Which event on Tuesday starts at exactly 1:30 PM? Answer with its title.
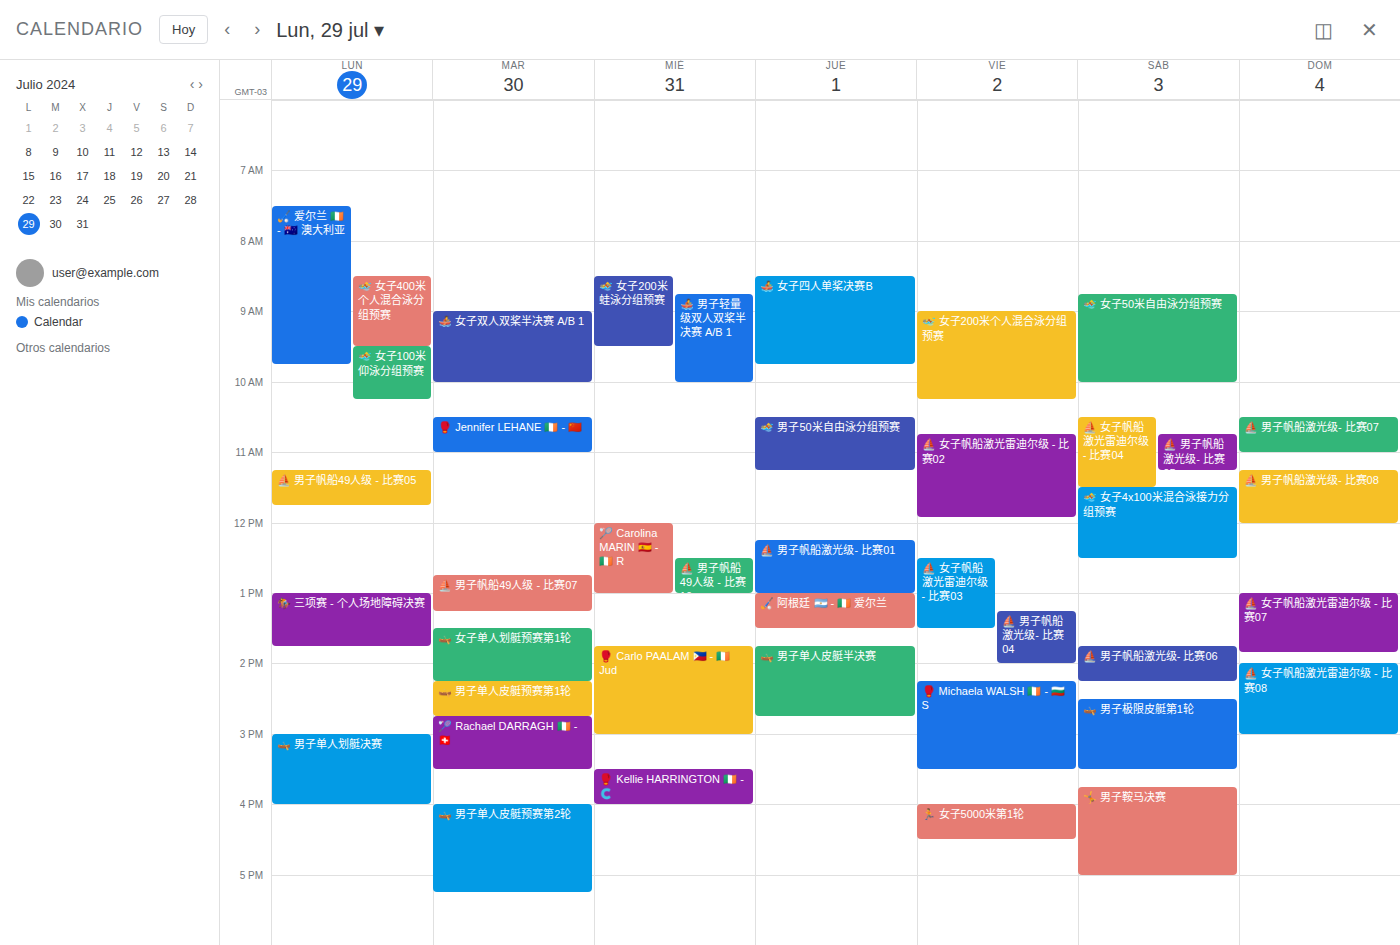
"🛶 女子单人划艇预赛第1轮"